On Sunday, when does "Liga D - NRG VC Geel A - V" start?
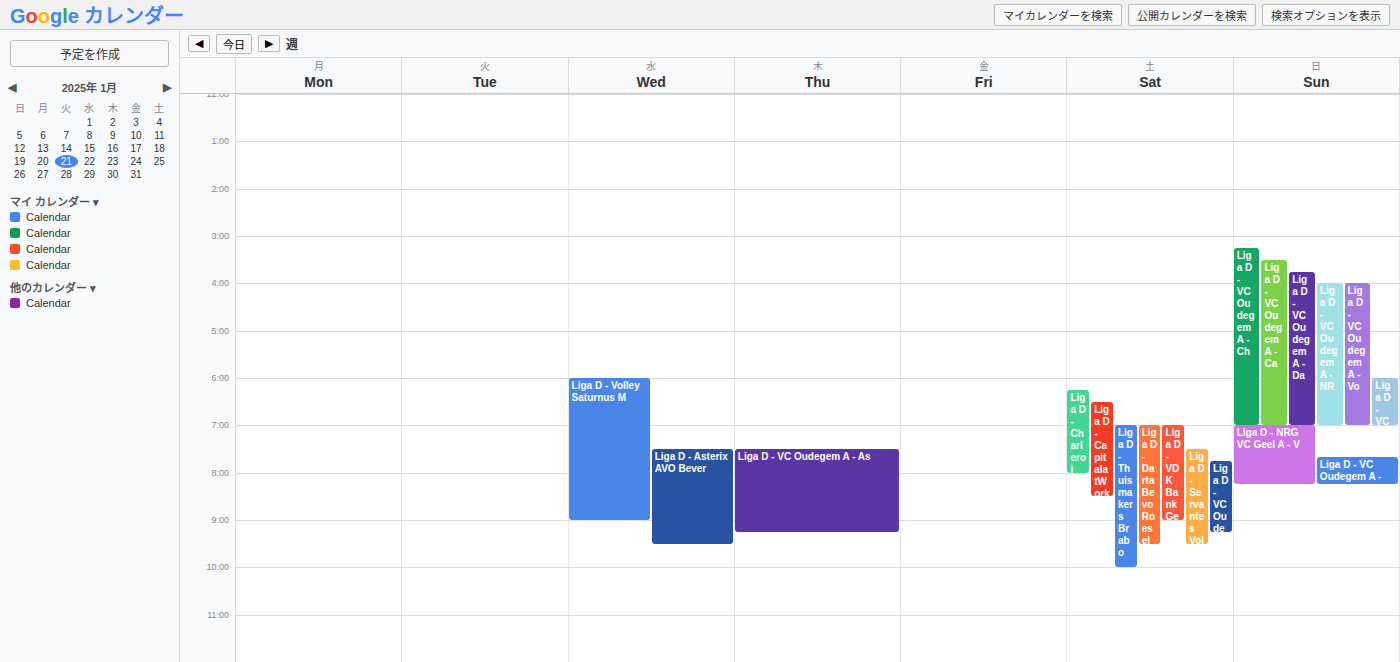
7:00 PM